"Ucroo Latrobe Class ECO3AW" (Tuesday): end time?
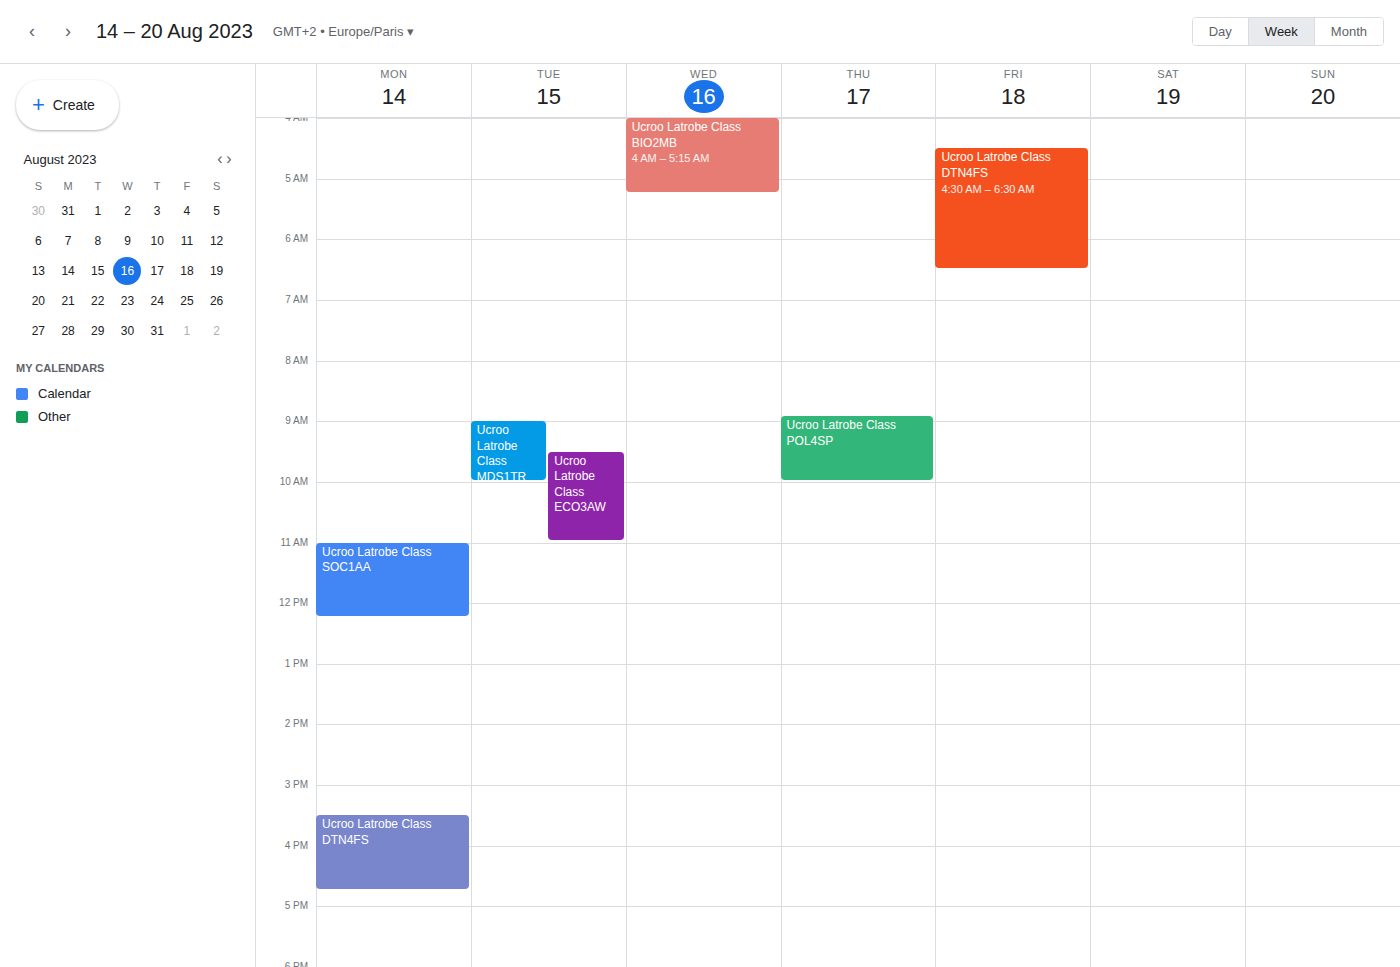
11:00 AM